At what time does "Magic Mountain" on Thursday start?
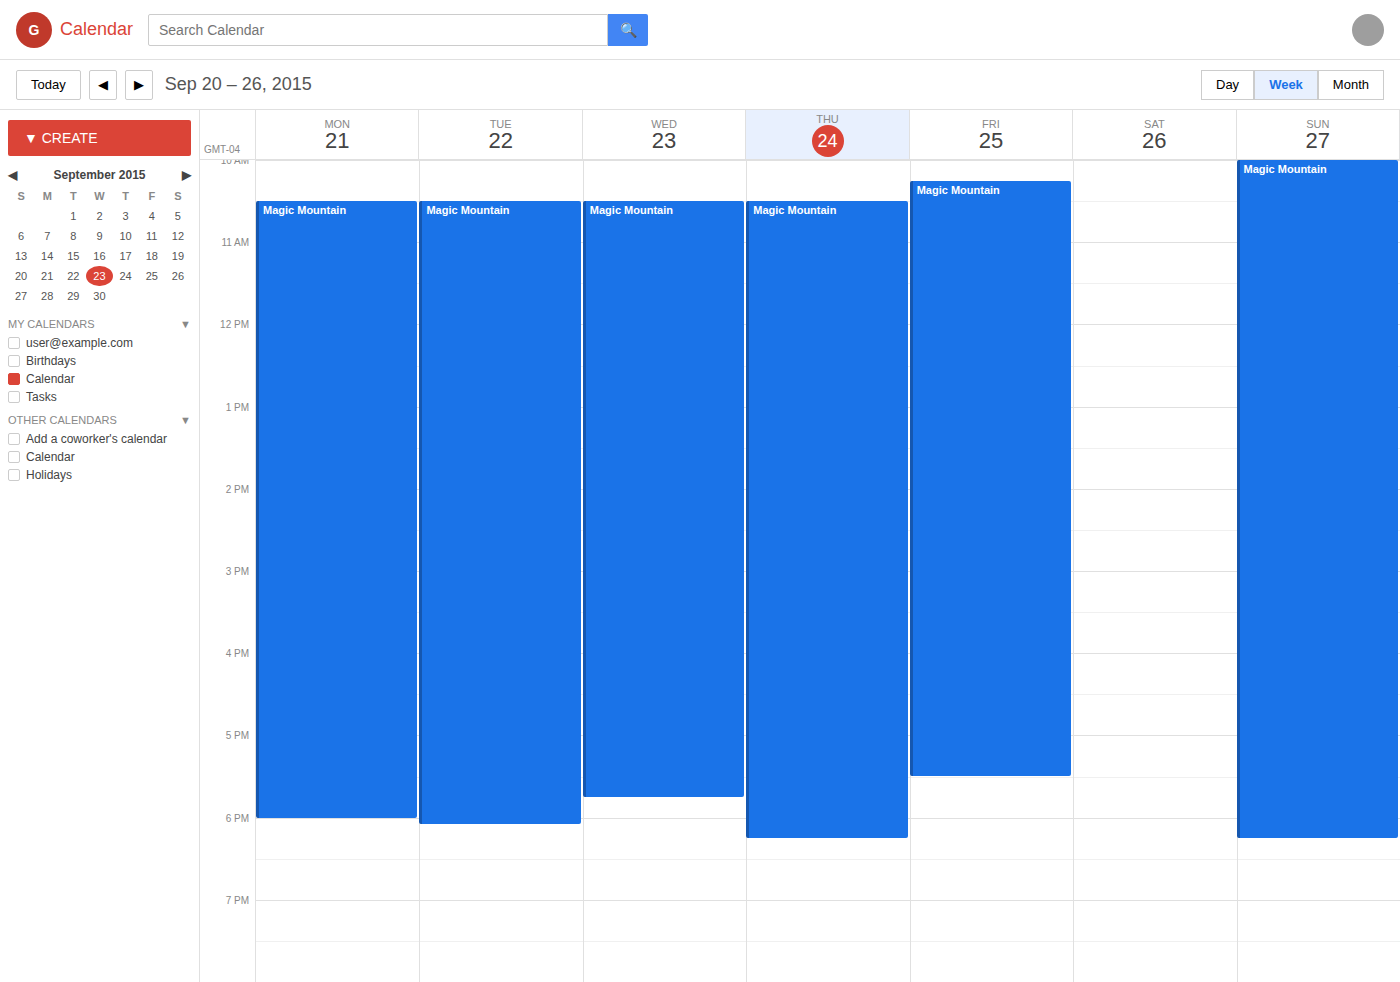
10:30